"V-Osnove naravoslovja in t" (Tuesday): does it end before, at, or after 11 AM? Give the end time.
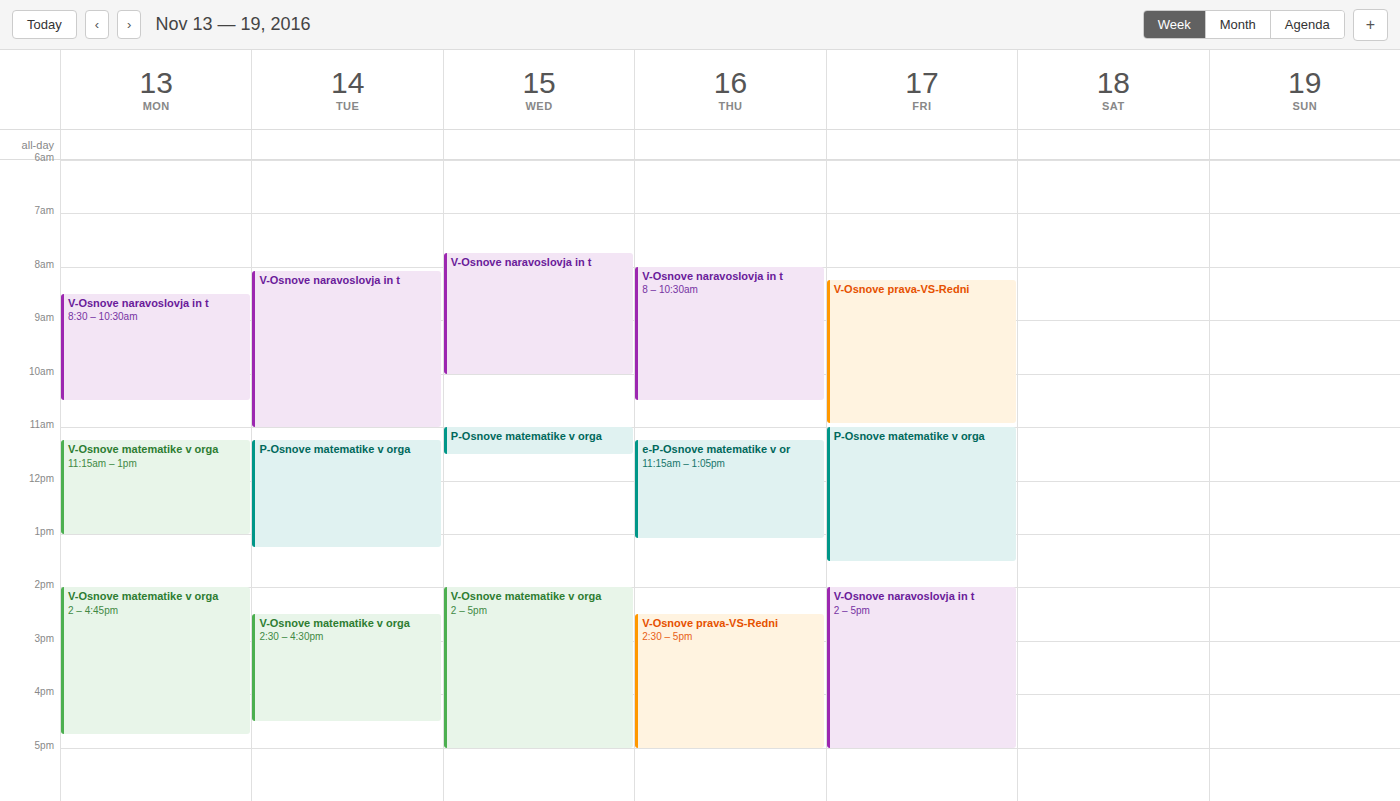
11:00 AM -- exactly at 11 AM, on the 11 AM line.